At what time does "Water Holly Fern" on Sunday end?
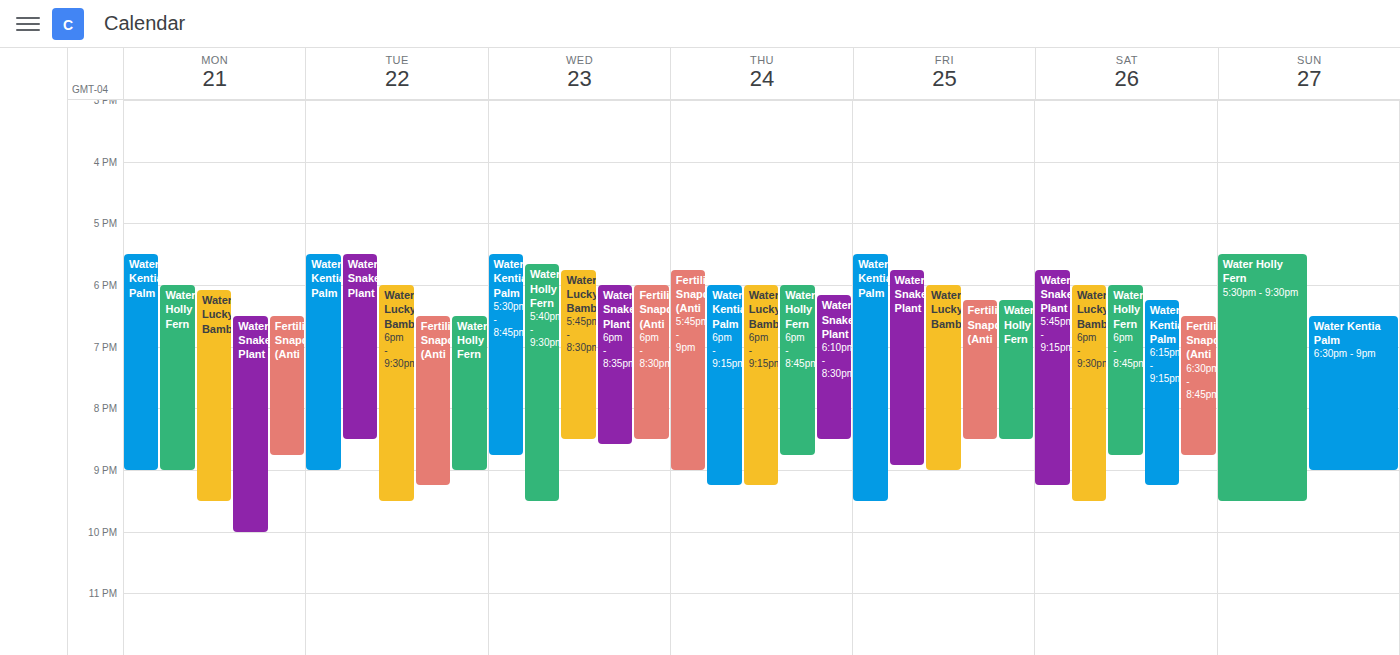
9:30 PM